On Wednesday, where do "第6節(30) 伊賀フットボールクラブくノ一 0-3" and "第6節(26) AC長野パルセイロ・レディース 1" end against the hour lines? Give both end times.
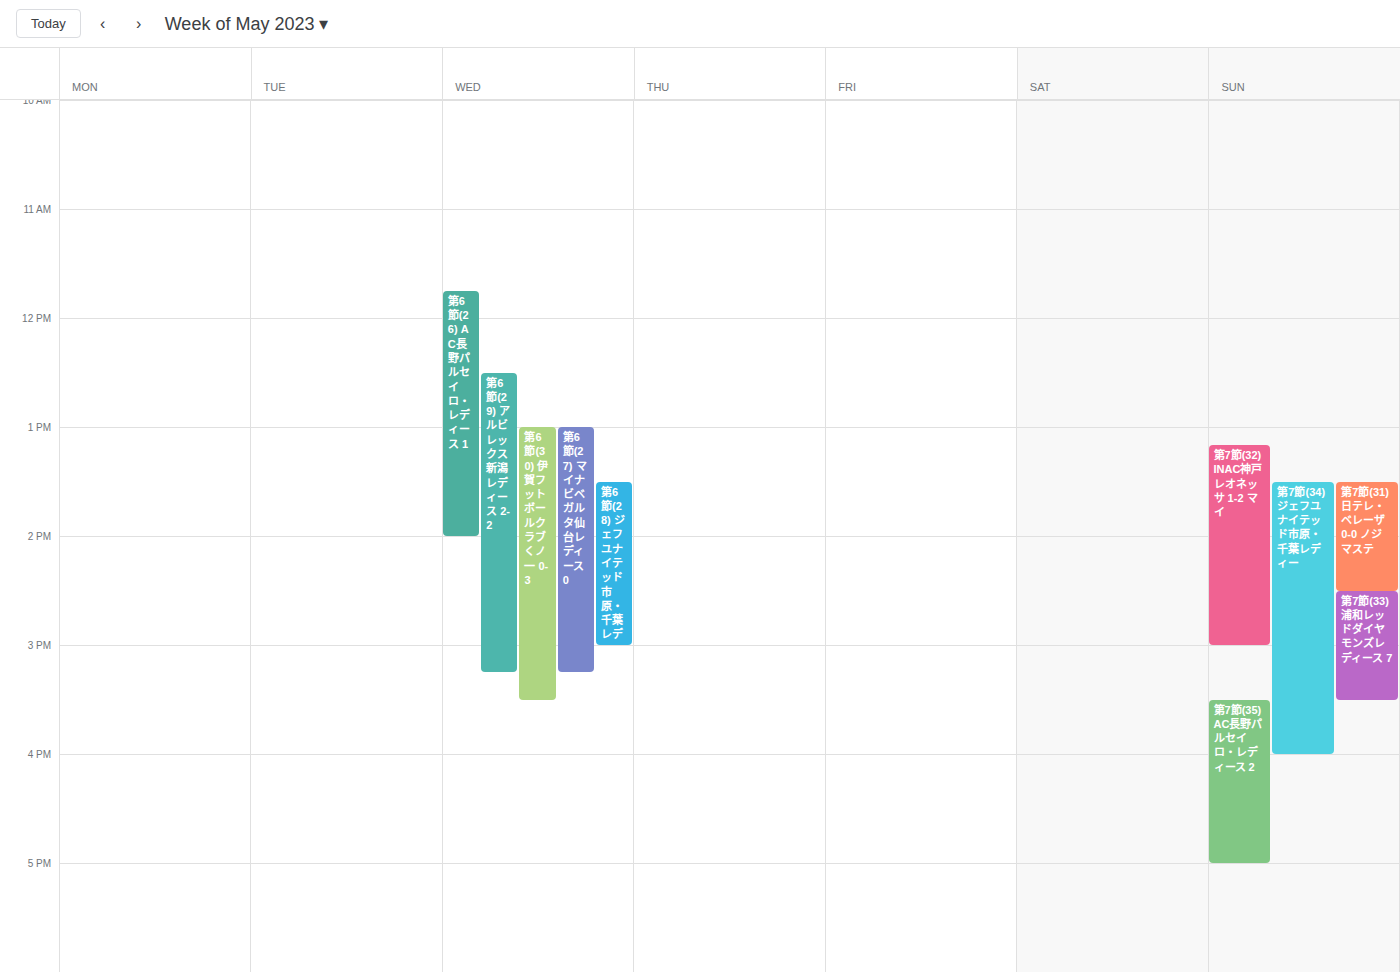
"第6節(30) 伊賀フットボールクラブくノ一 0-3": 15:30, halfway between the 15:00 and 16:00 lines. "第6節(26) AC長野パルセイロ・レディース 1": 14:00, exactly on the 14:00 line.